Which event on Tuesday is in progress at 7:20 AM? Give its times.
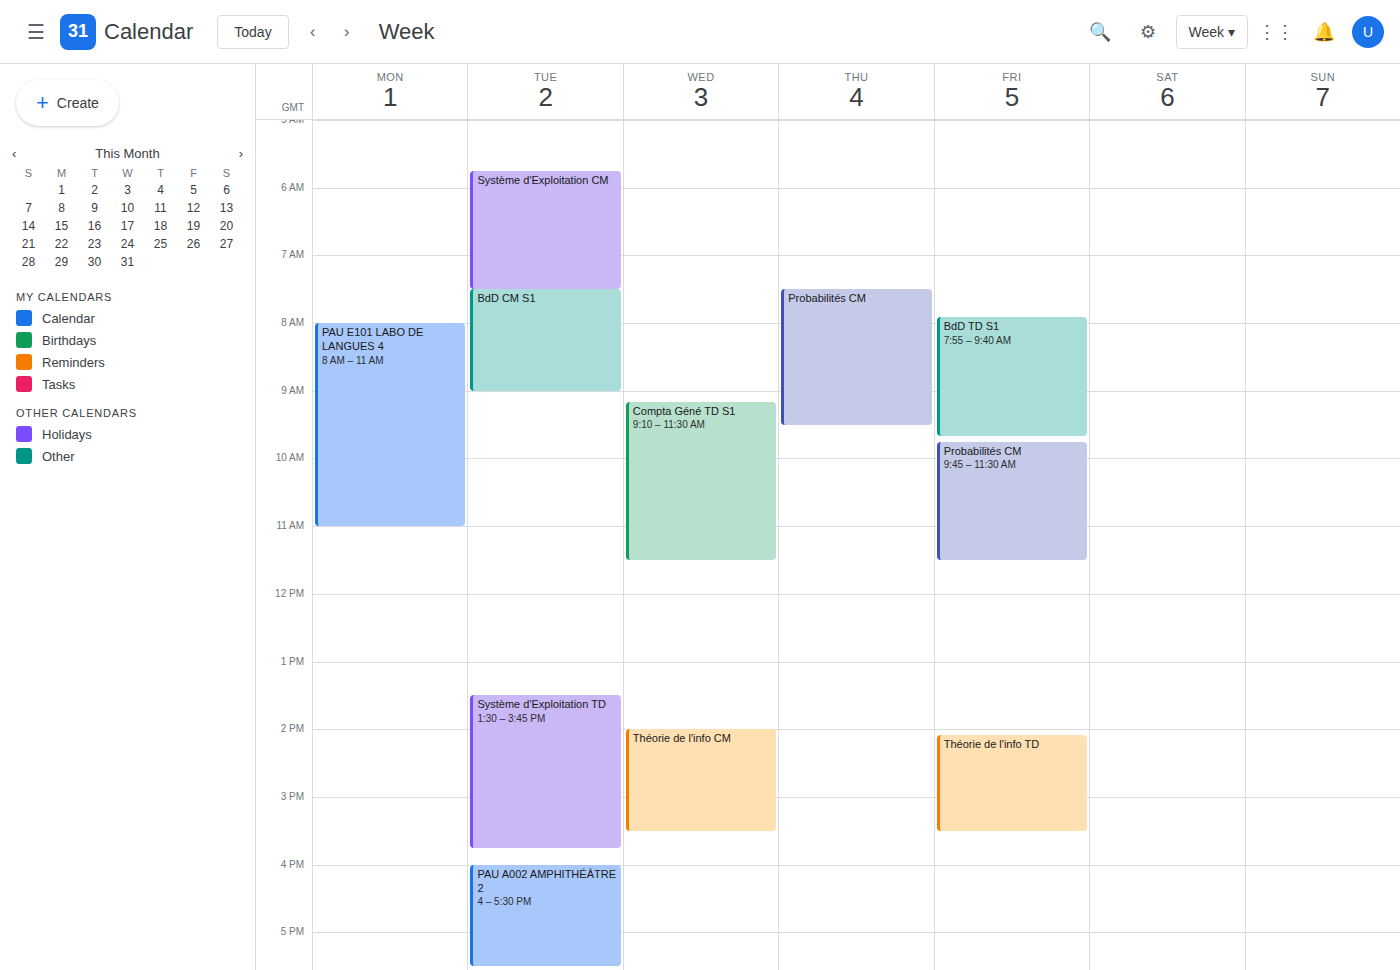
"Système d'Exploitation CM", 5:45 AM to 7:30 AM